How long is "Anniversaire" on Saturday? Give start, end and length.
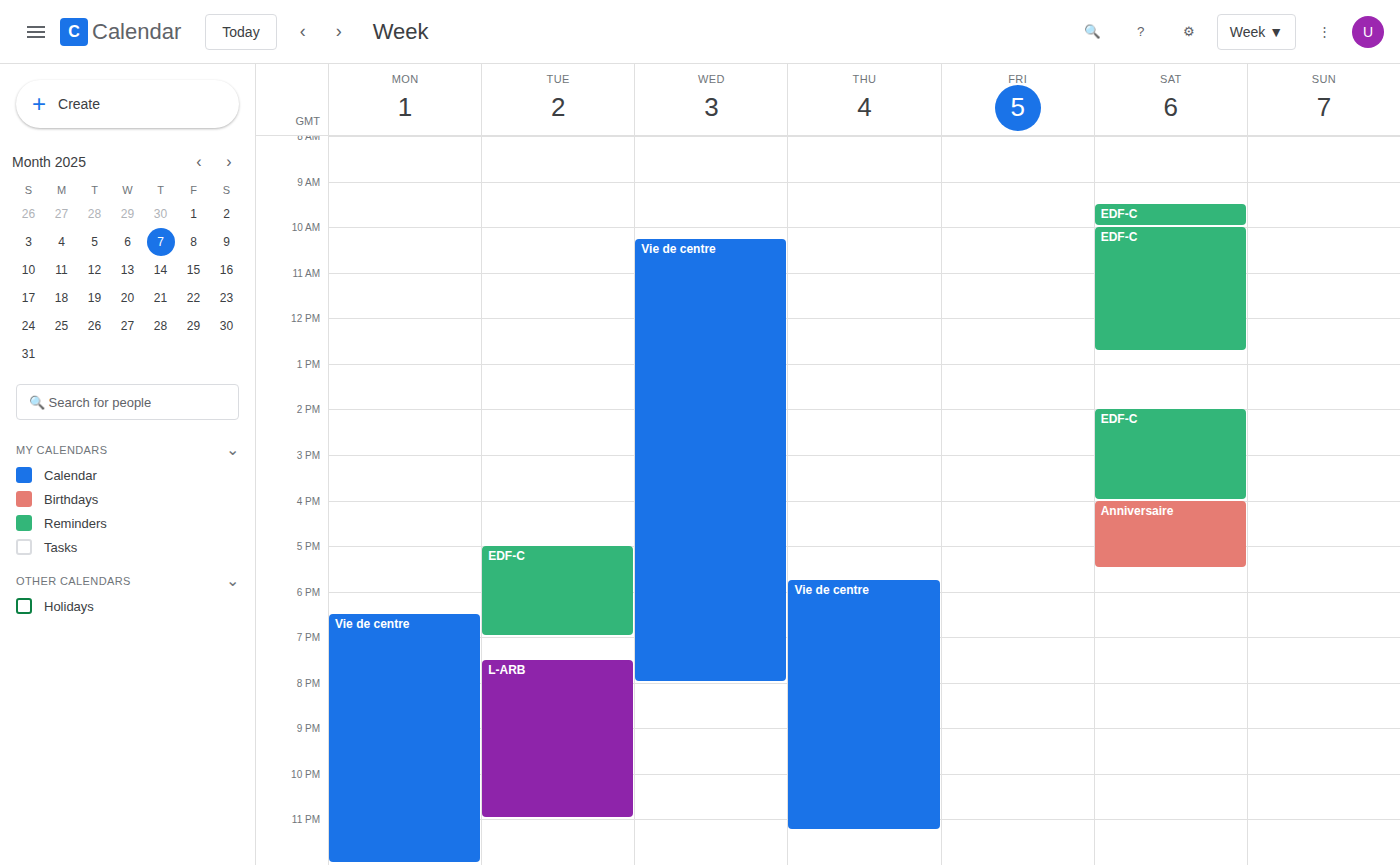
4:00 PM to 5:30 PM, 1 hour 30 minutes